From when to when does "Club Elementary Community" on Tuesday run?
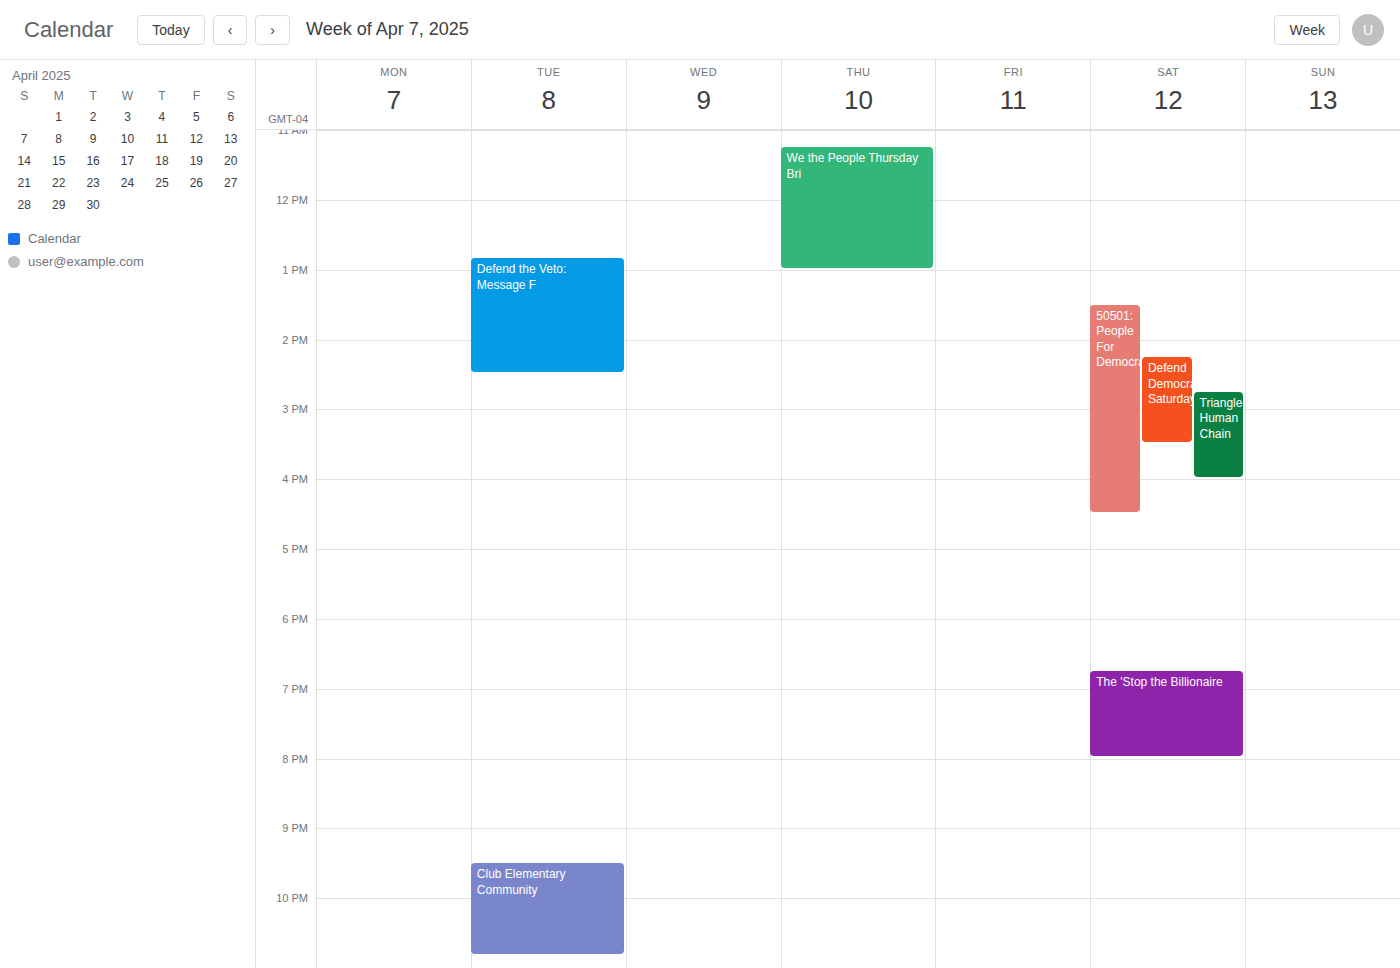
9:30 PM to 10:50 PM